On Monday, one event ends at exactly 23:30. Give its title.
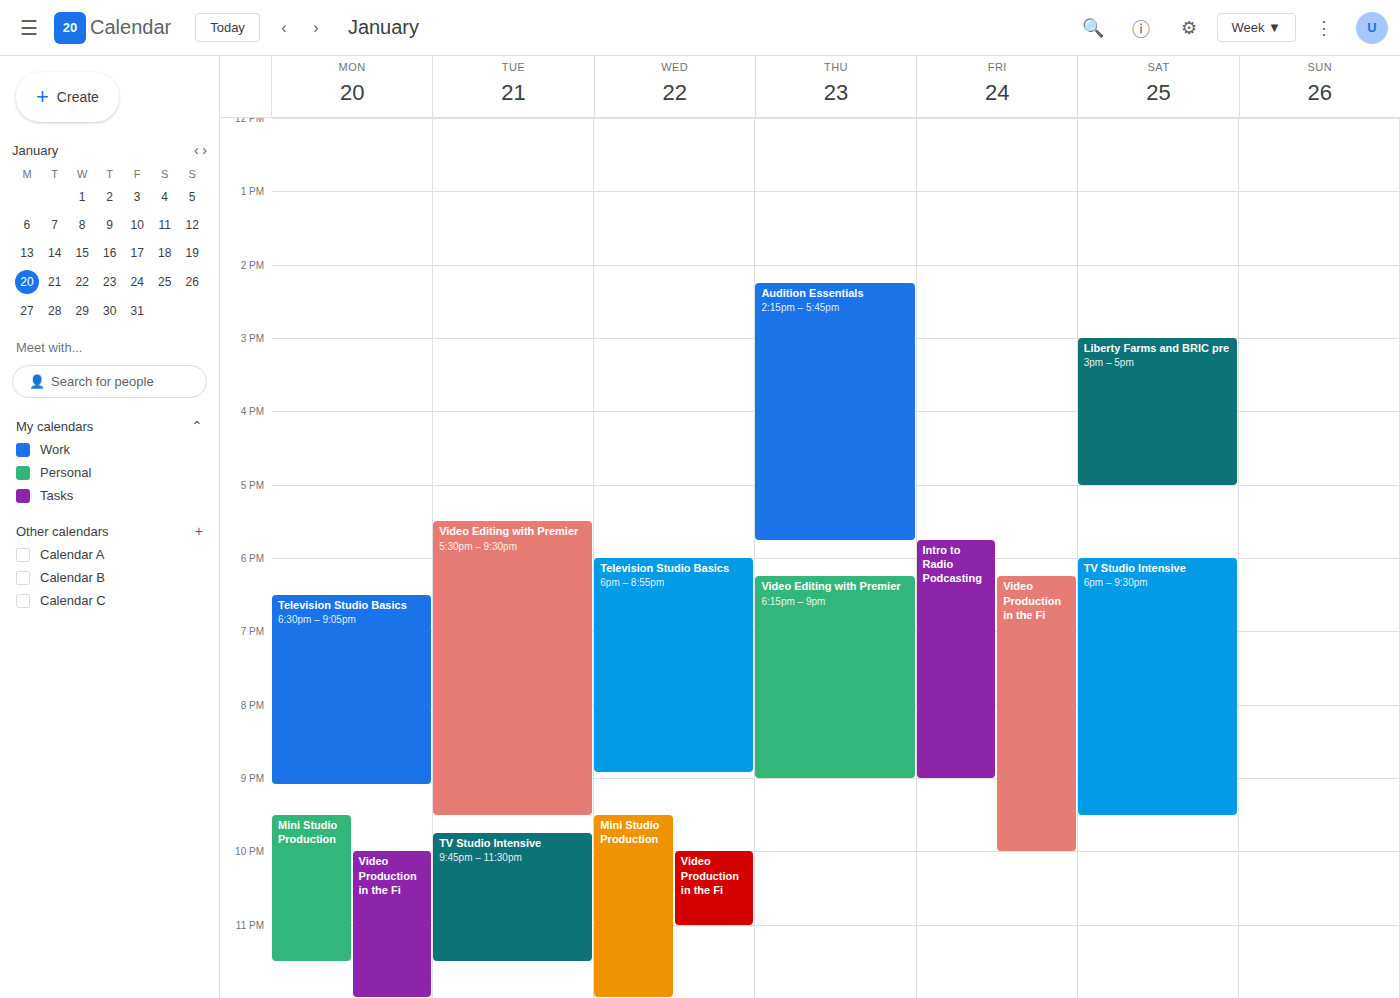
"Mini Studio Production"